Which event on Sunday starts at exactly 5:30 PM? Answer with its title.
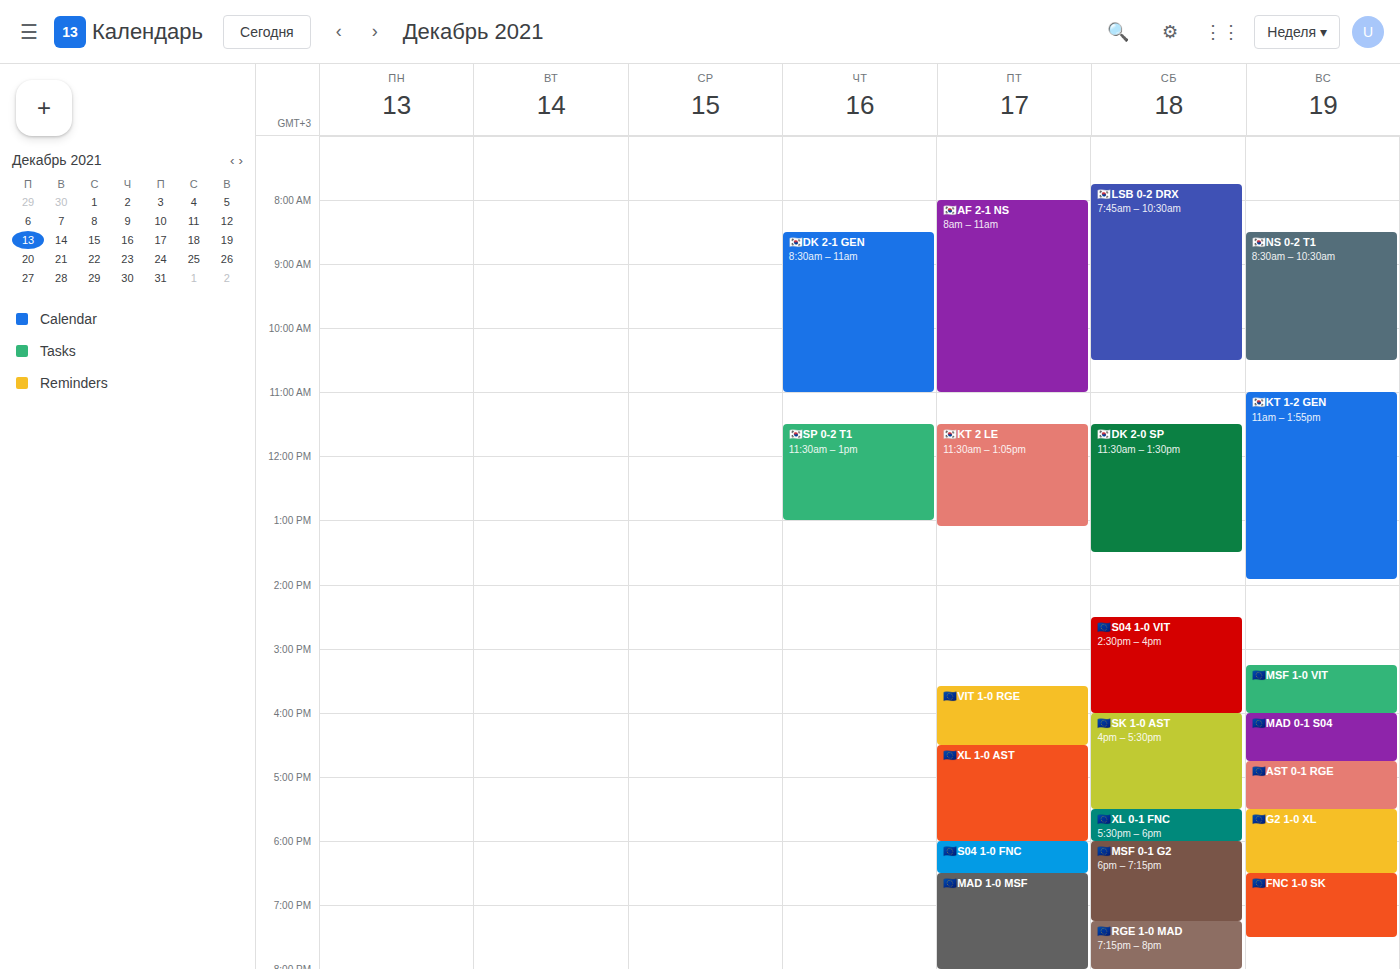
"🇪🇺G2 1-0 XL"